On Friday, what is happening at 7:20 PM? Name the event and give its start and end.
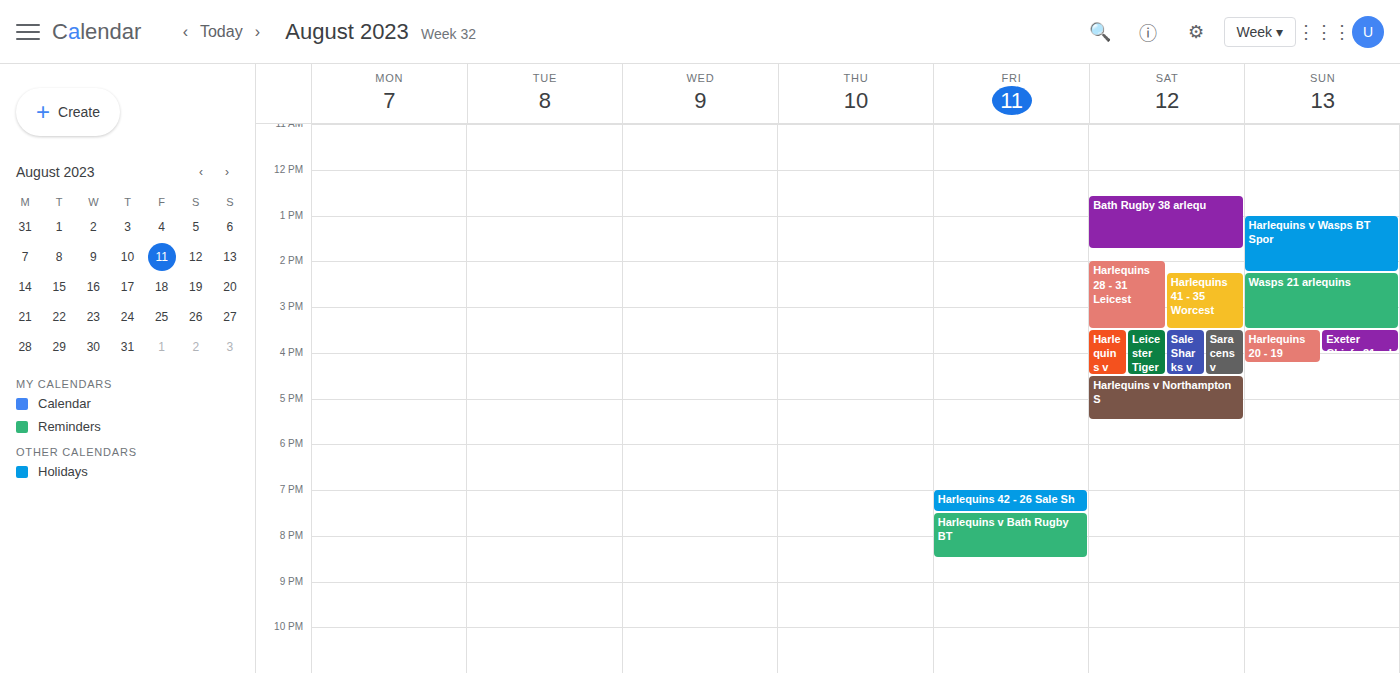
"Harlequins 42 - 26 Sale Sh", 7:00 PM to 7:30 PM